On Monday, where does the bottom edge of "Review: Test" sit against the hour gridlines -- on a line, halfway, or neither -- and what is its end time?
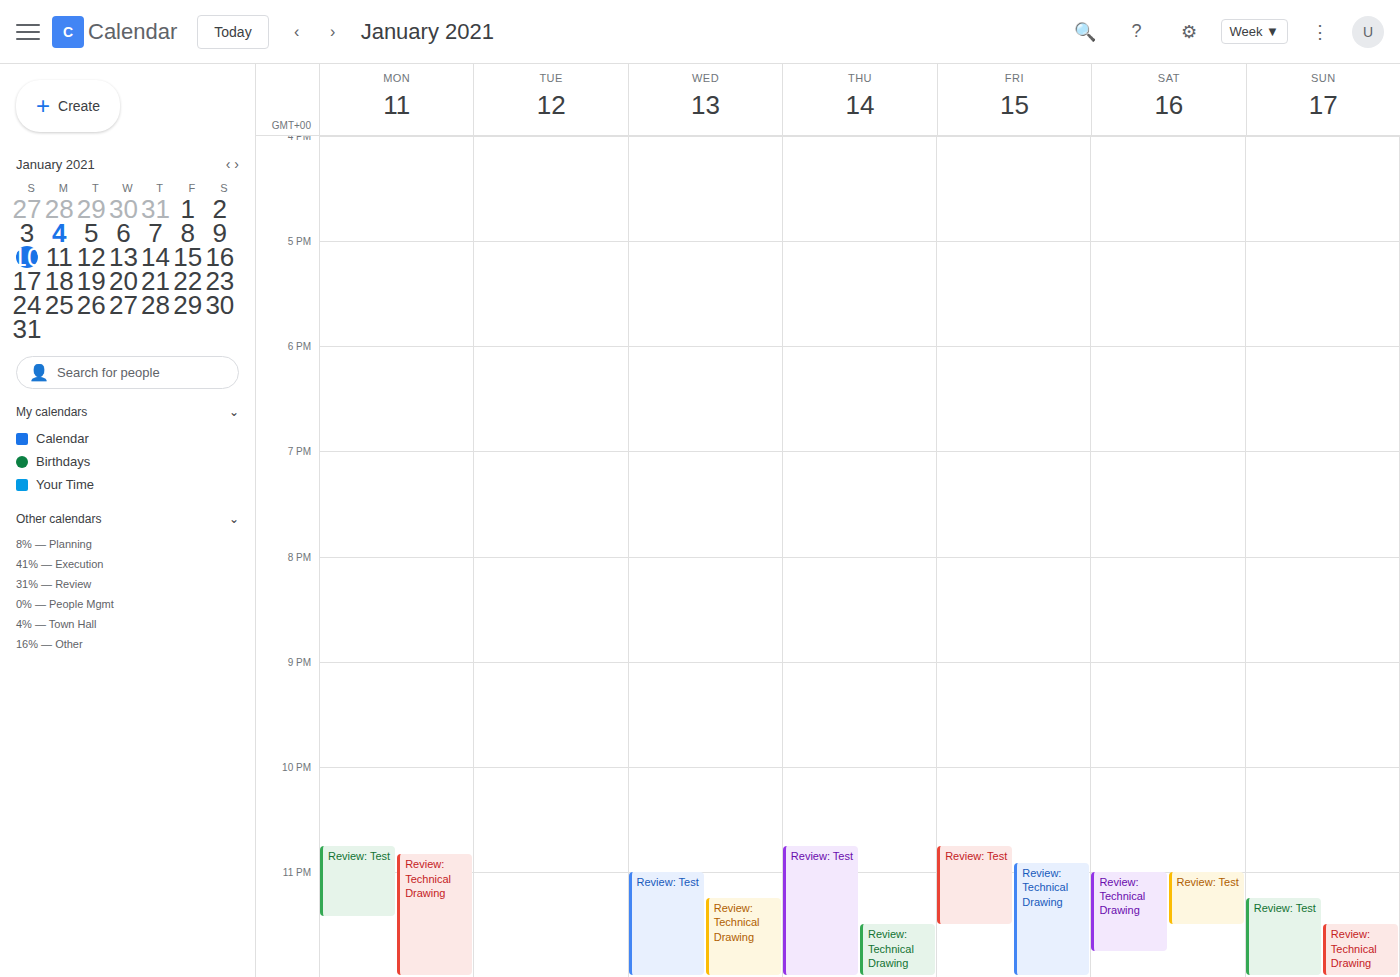
11:25 PM -- neither: 25 minutes below the 11 PM line and 35 minutes above the 12 AM line.